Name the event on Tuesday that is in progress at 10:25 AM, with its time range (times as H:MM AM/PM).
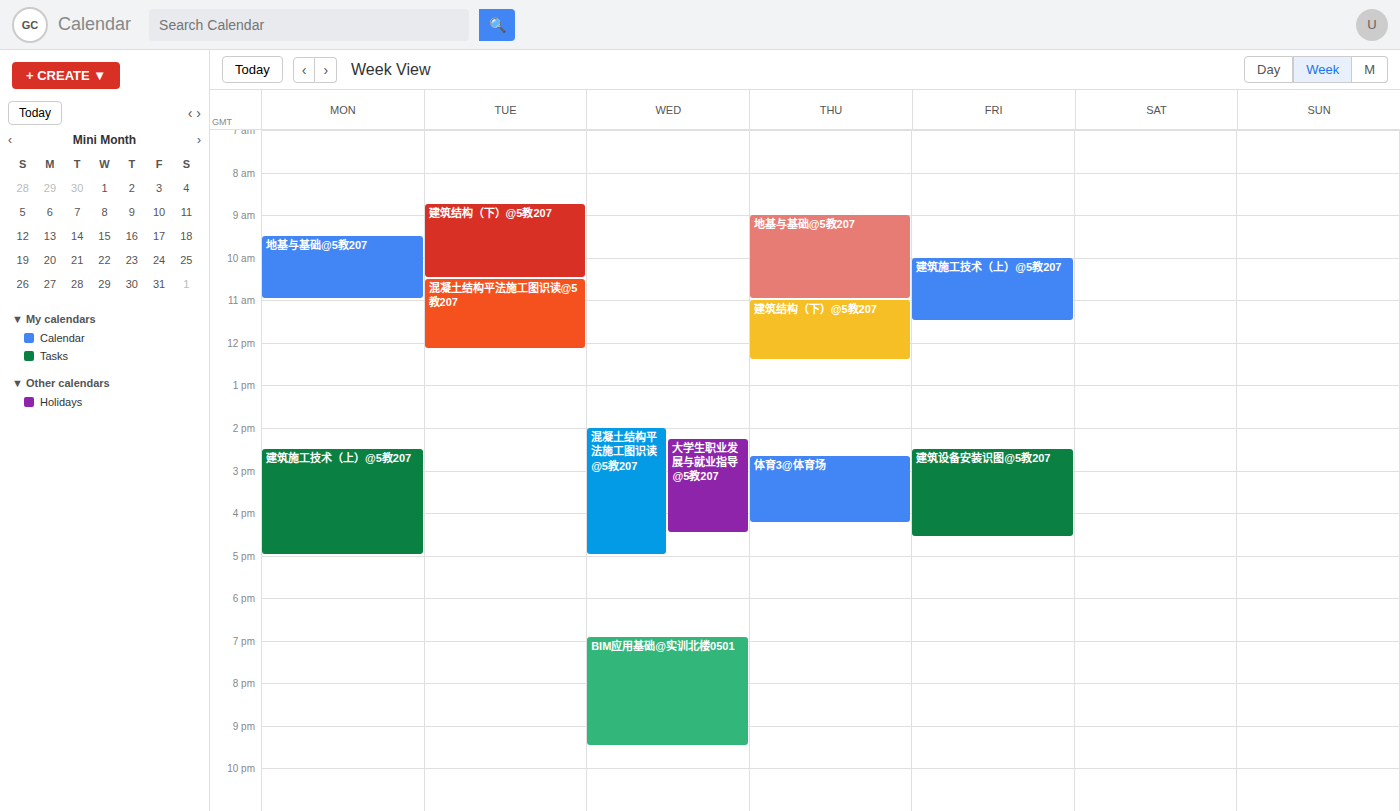
"建筑结构（下）@5教207", 8:45 AM to 10:30 AM